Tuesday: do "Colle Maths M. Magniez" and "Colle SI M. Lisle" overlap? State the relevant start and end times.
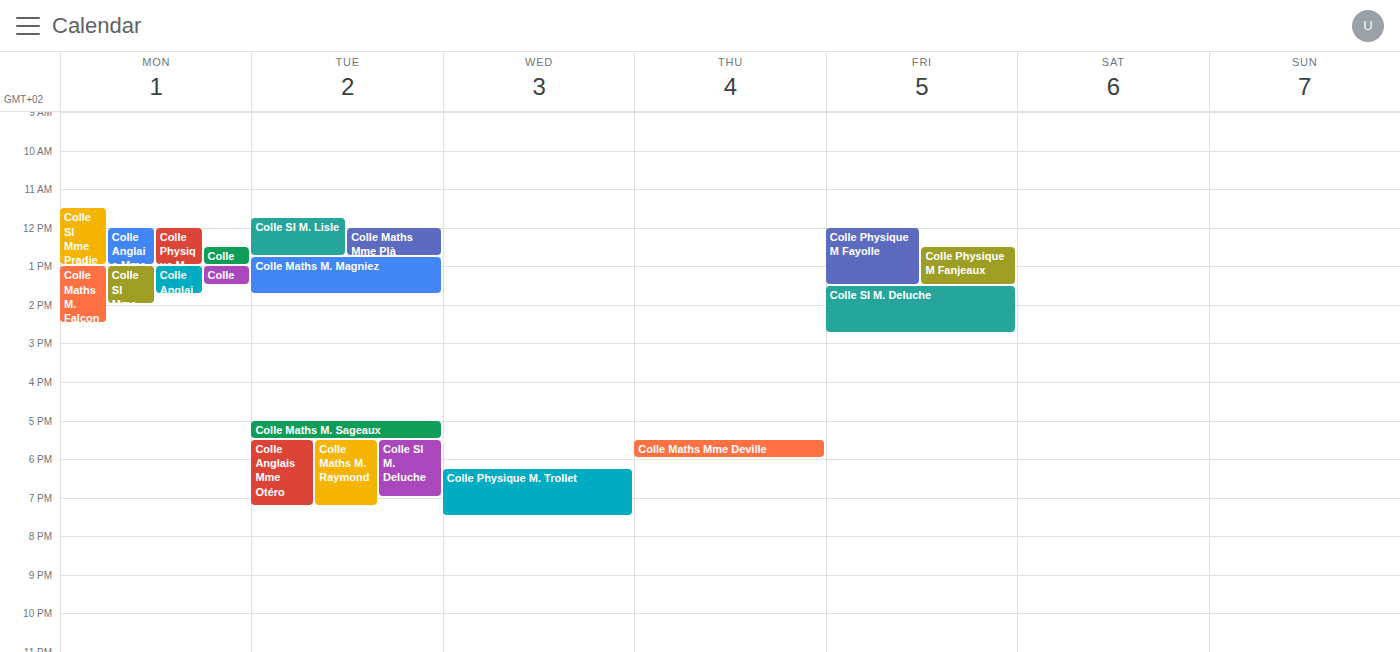
"Colle SI M. Lisle" ends at 12:45 PM, exactly when "Colle Maths M. Magniez" starts -- they touch but do not overlap.